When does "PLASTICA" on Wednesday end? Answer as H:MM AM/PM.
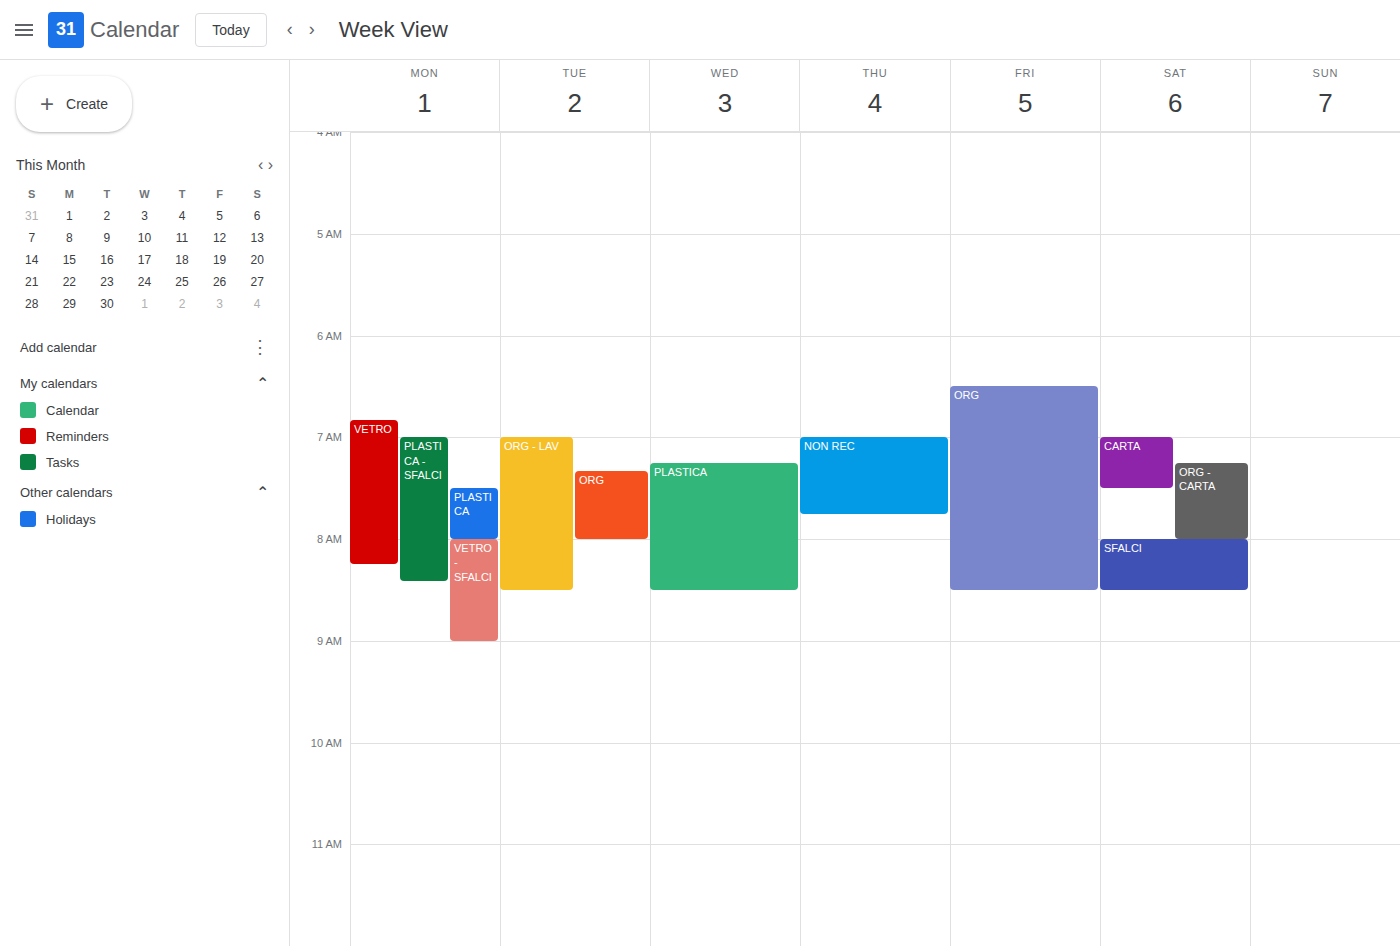
8:30 AM